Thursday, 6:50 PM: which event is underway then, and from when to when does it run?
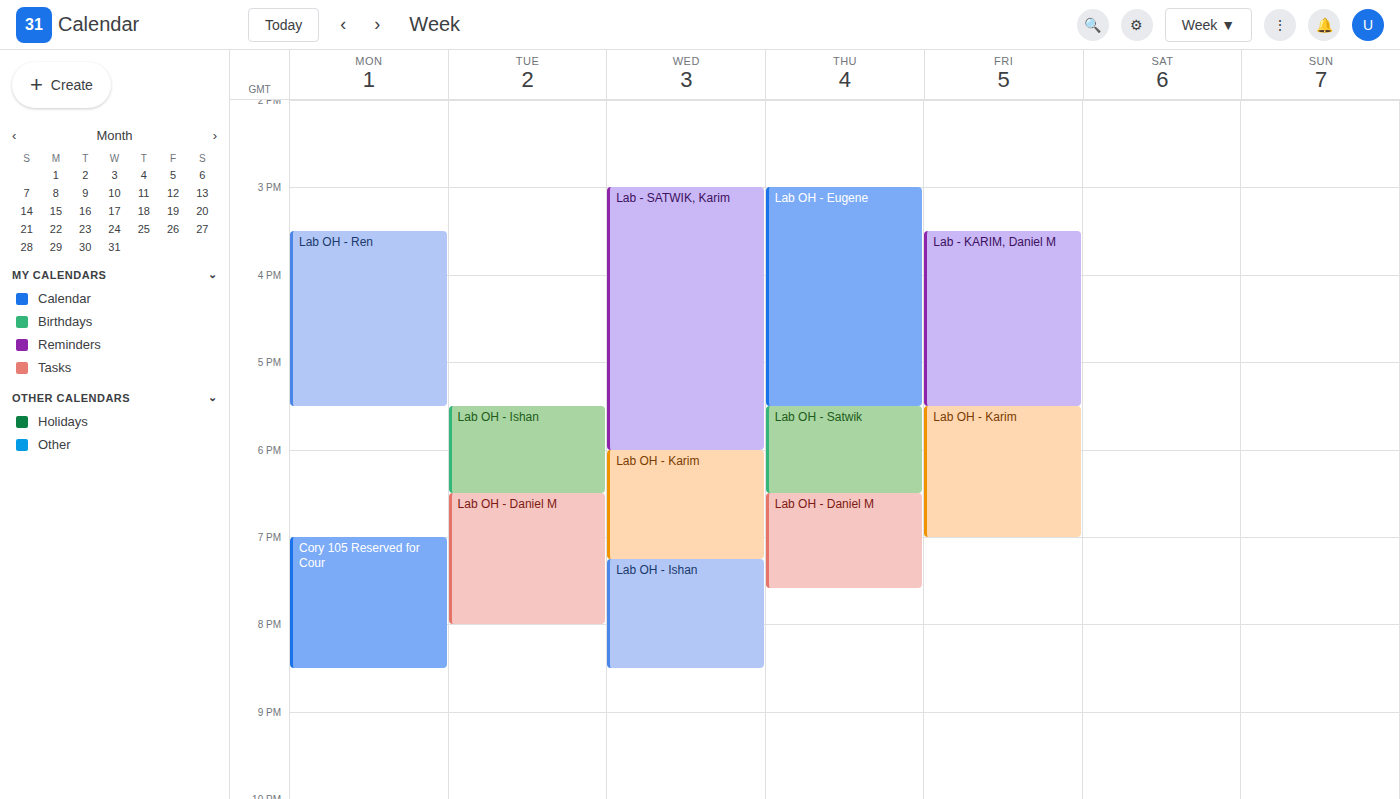
"Lab OH - Daniel M", 6:30 PM to 7:35 PM